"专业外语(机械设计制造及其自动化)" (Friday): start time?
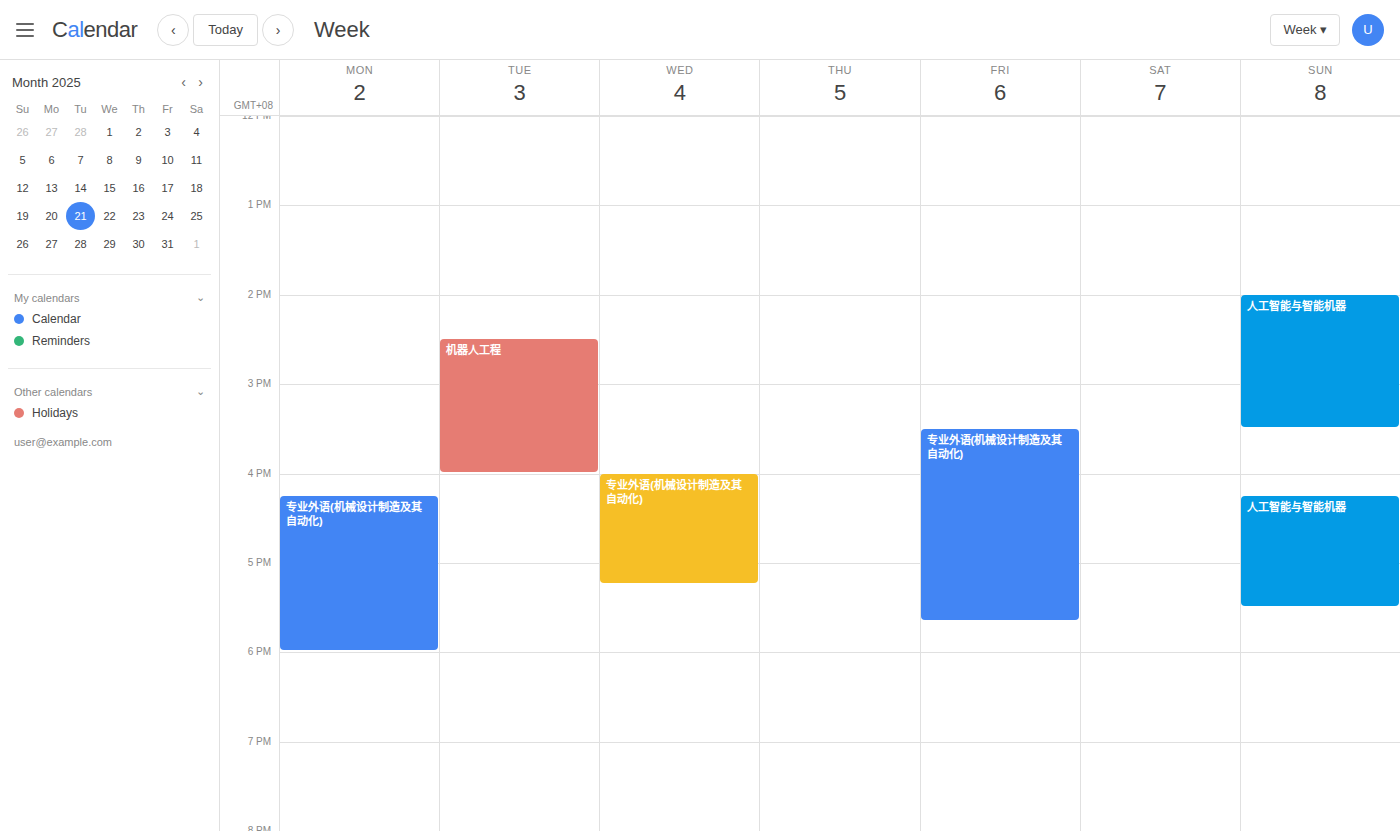
3:30 PM